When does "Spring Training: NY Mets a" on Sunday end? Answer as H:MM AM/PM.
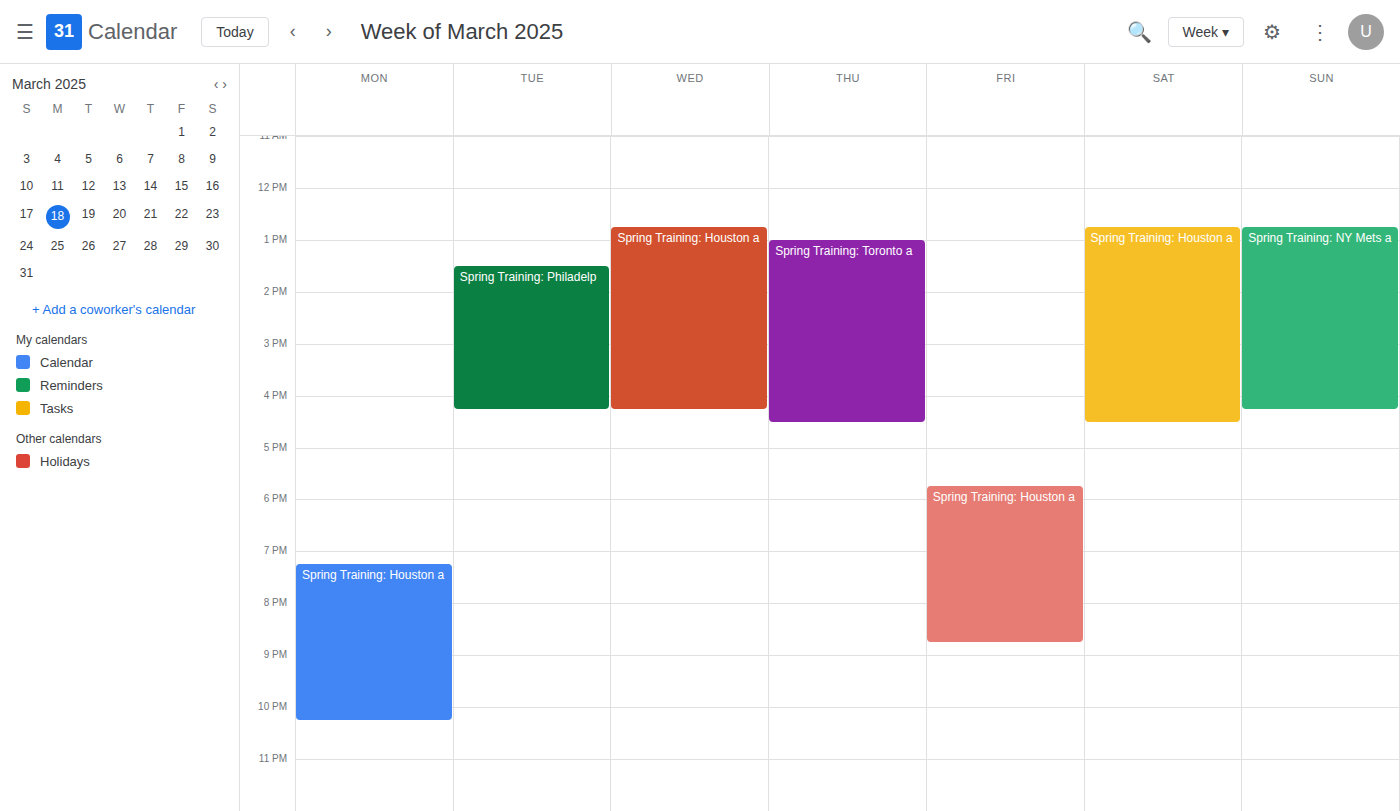
4:15 PM